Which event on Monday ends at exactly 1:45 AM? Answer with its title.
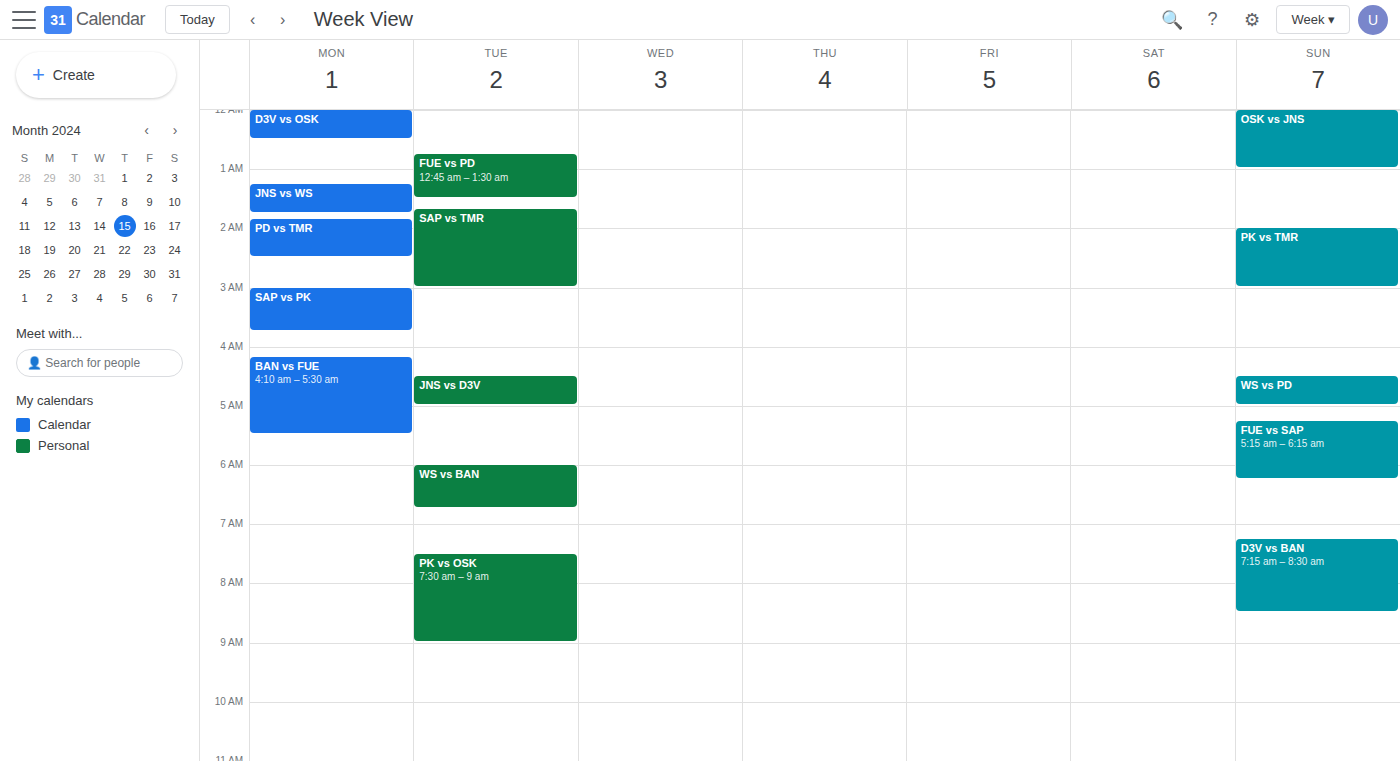
"JNS vs WS"